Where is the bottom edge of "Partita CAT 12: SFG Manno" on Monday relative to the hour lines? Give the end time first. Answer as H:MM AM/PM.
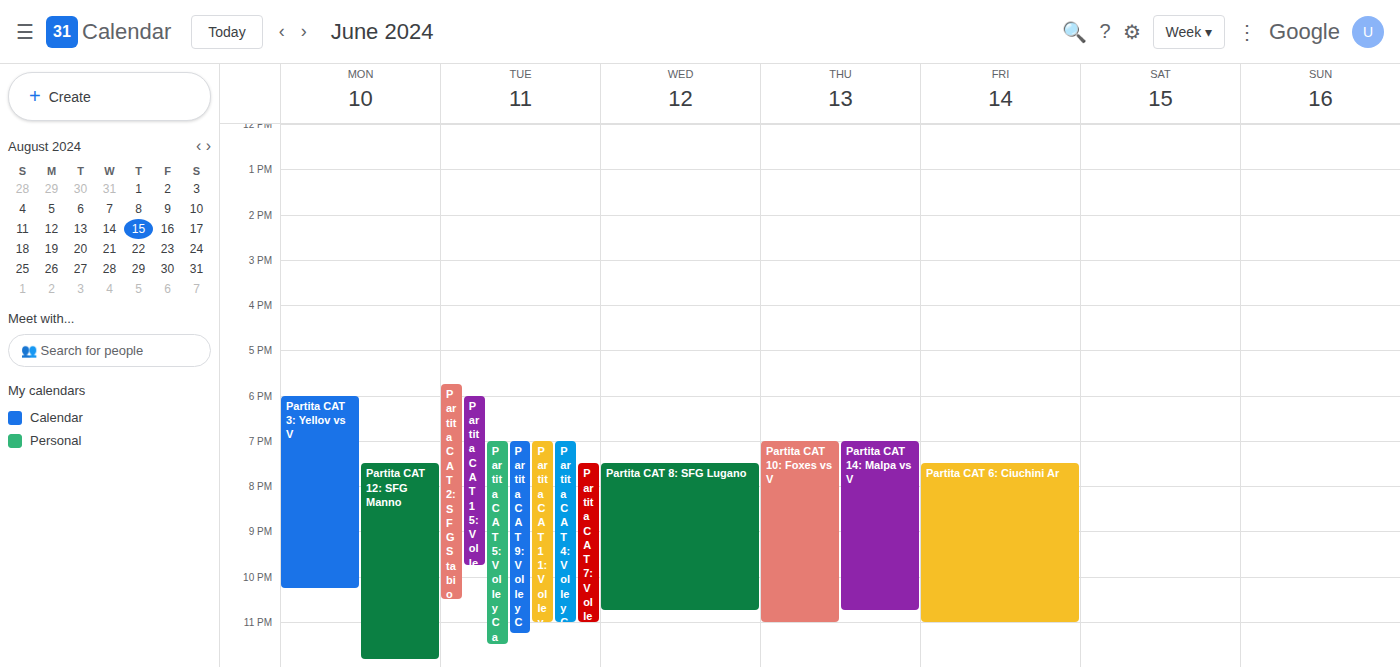
11:50 PM -- neither: 50 minutes below the 11 PM line and 10 minutes above the 12 AM line.